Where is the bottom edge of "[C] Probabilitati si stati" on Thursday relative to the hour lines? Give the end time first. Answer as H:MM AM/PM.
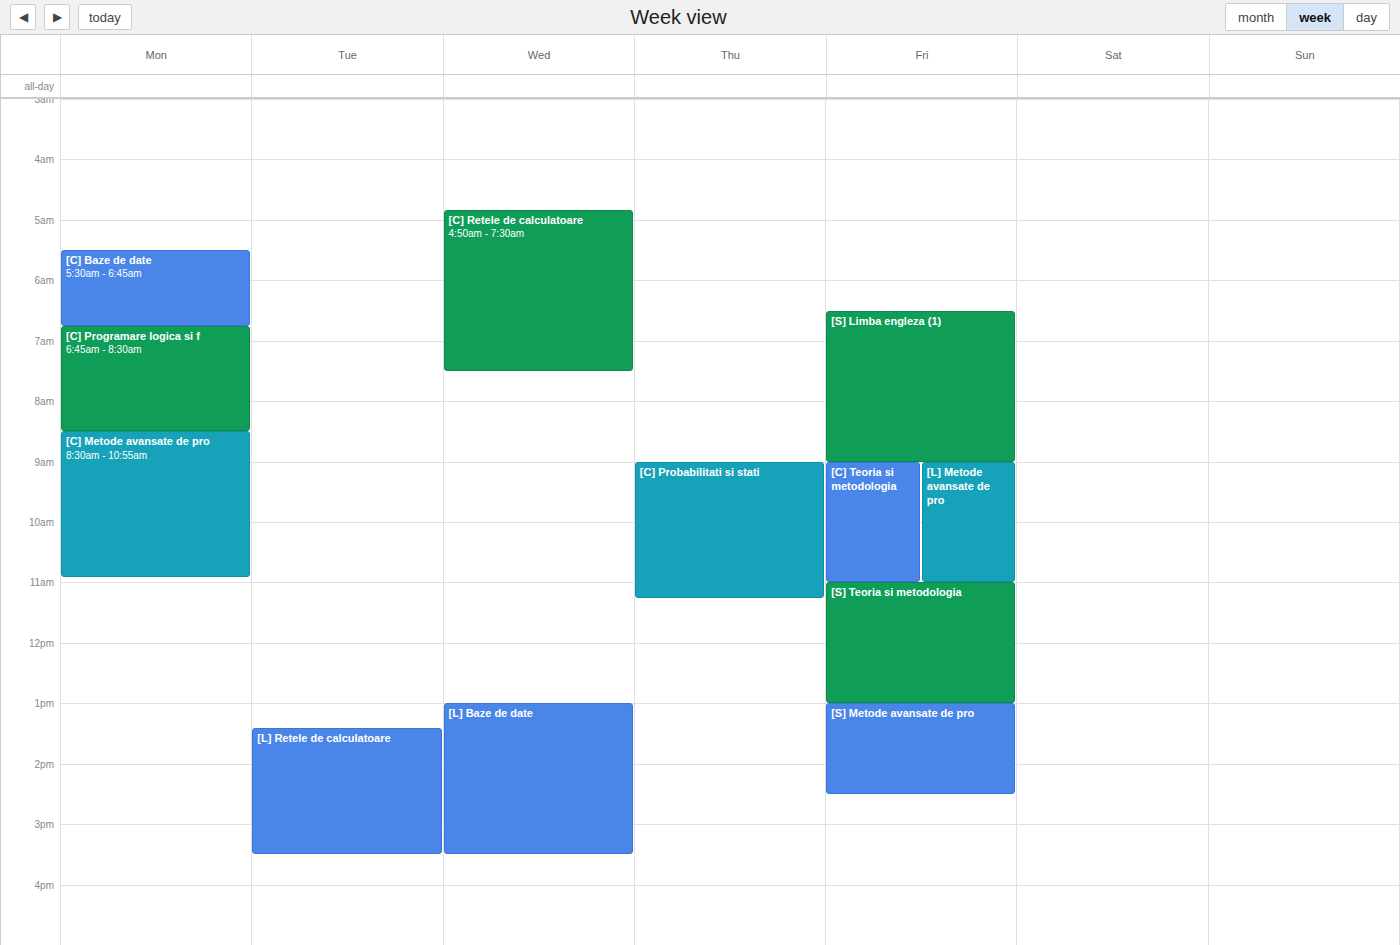
11:15 AM -- neither: a quarter of the way from the 11 AM line to the 12 PM line.